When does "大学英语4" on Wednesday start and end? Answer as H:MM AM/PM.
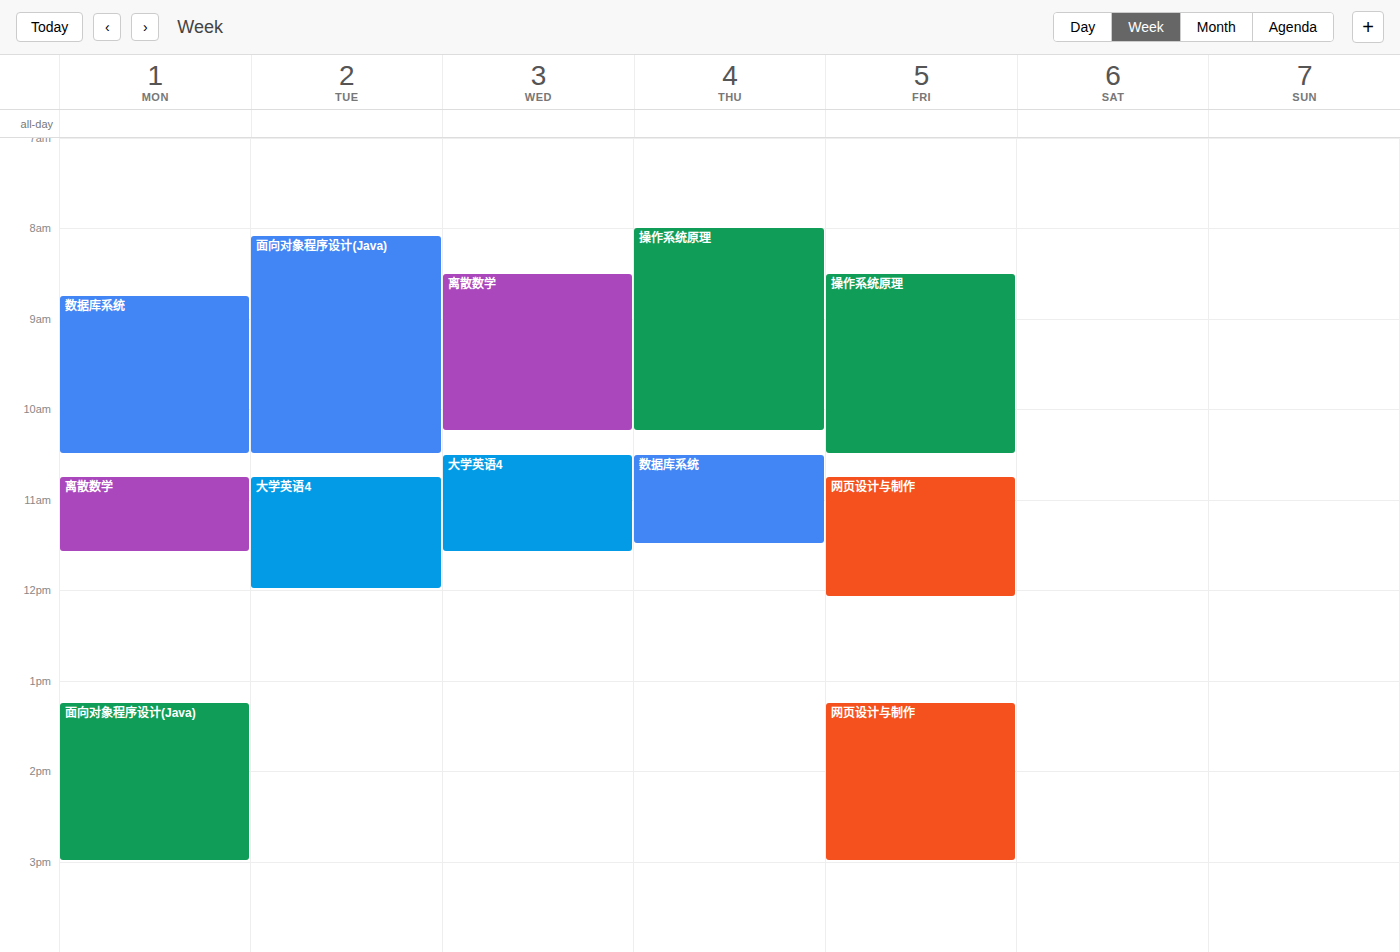
10:30 AM to 11:35 AM